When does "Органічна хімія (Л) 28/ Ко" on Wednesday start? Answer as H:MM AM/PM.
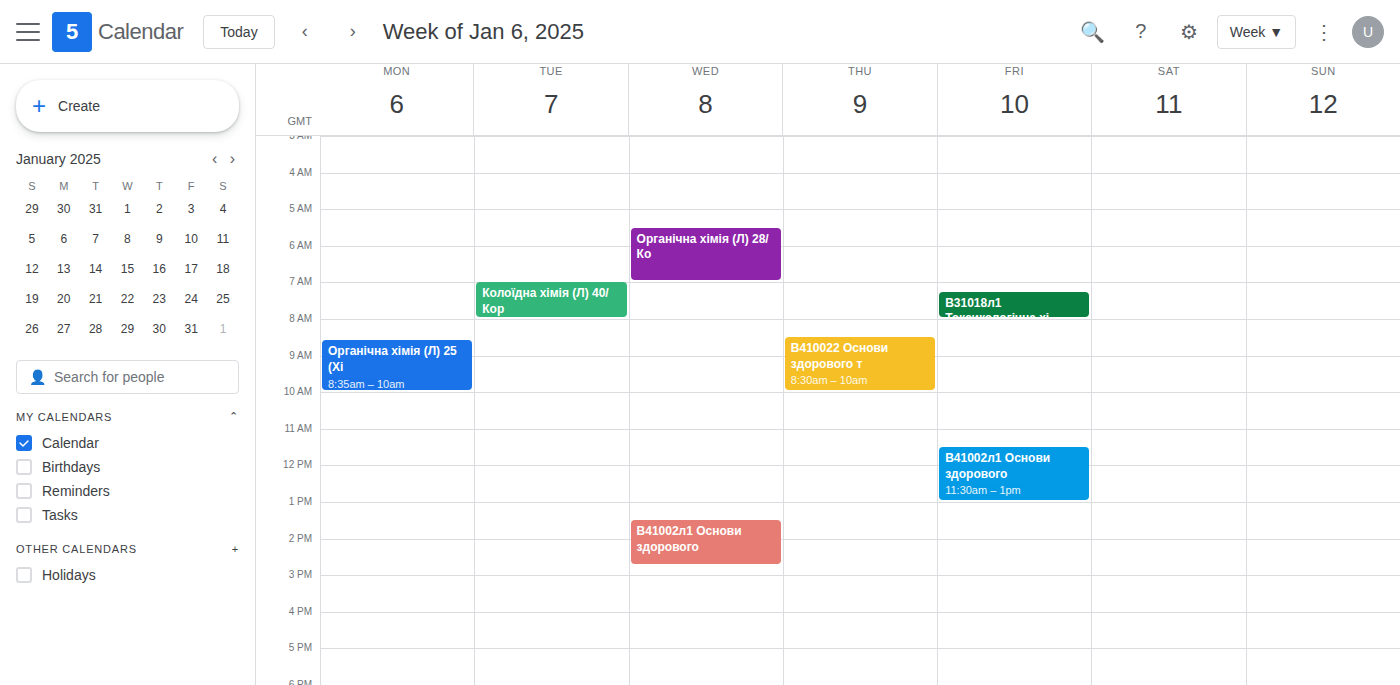
5:30 AM